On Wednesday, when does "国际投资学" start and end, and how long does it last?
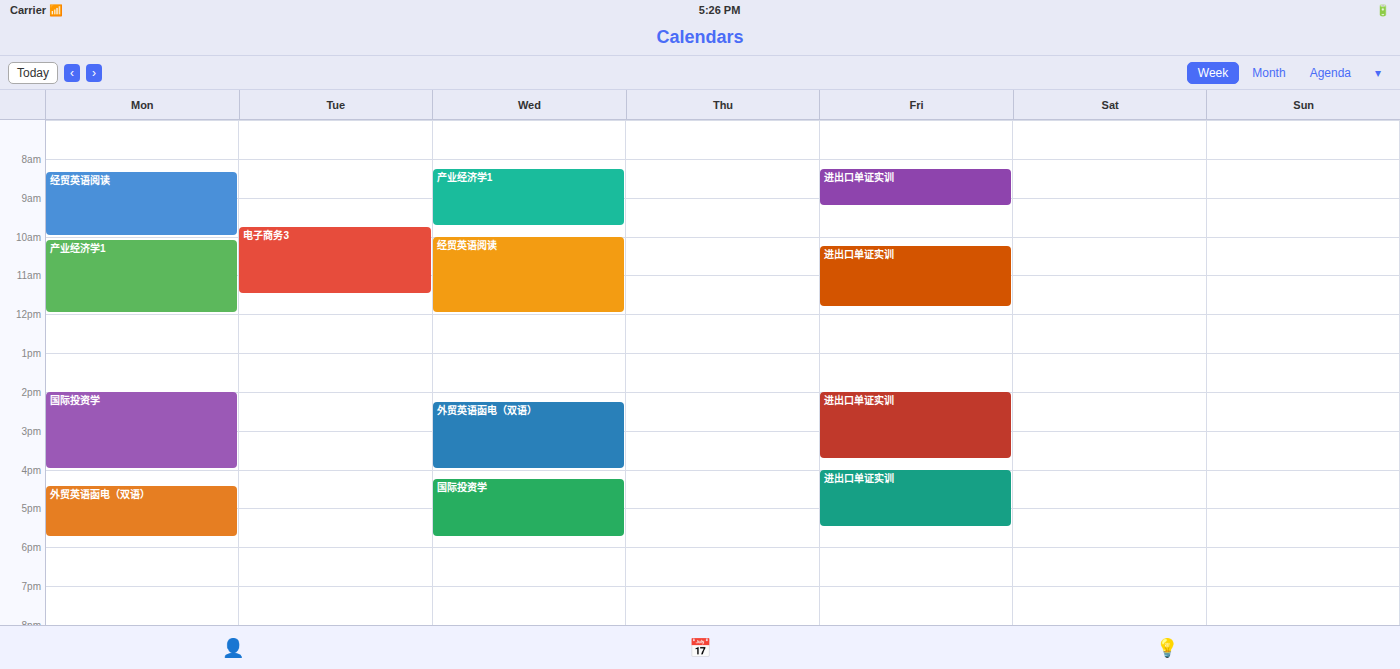
4:15 PM to 5:45 PM, 1 hour 30 minutes